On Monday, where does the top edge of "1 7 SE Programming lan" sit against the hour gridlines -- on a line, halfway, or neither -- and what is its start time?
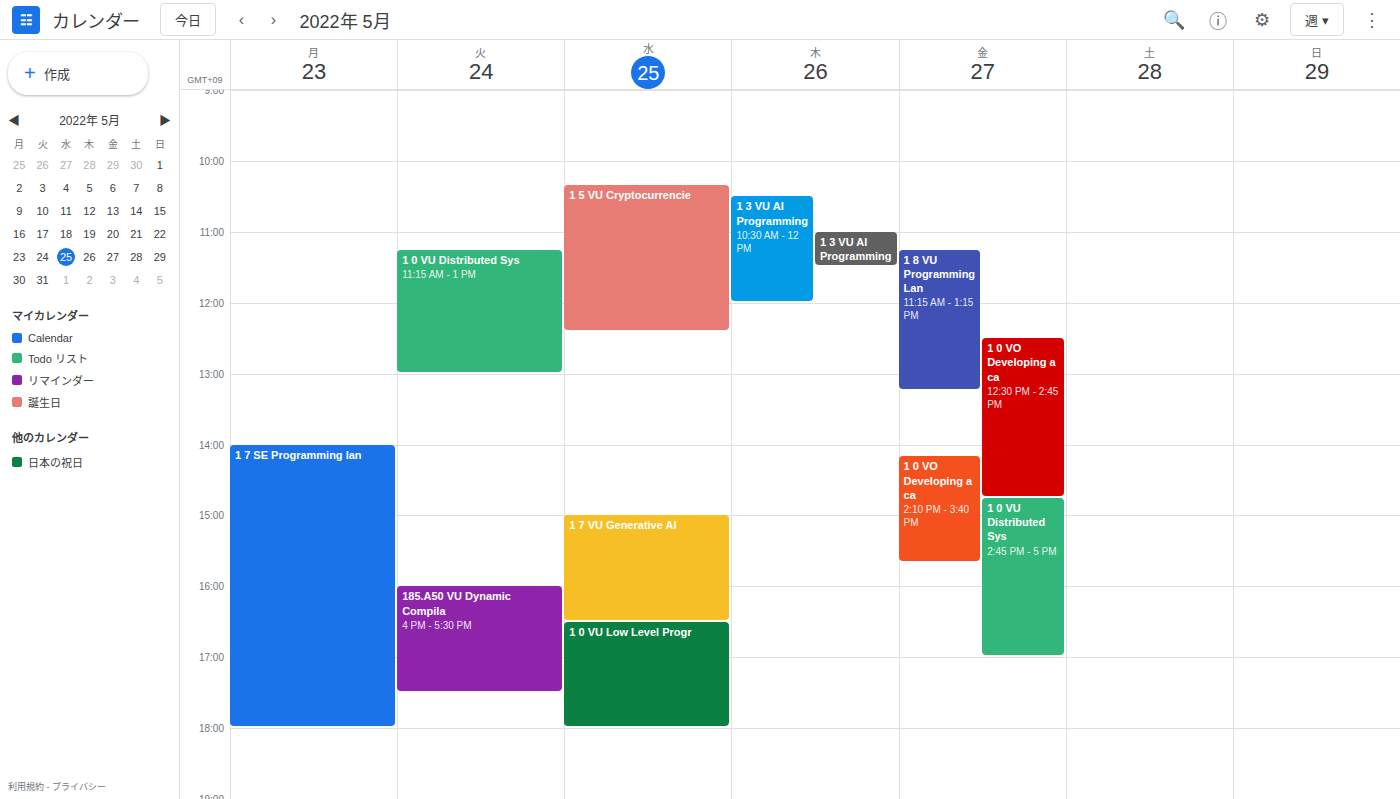
2:00 PM -- exactly on the 2 PM line.